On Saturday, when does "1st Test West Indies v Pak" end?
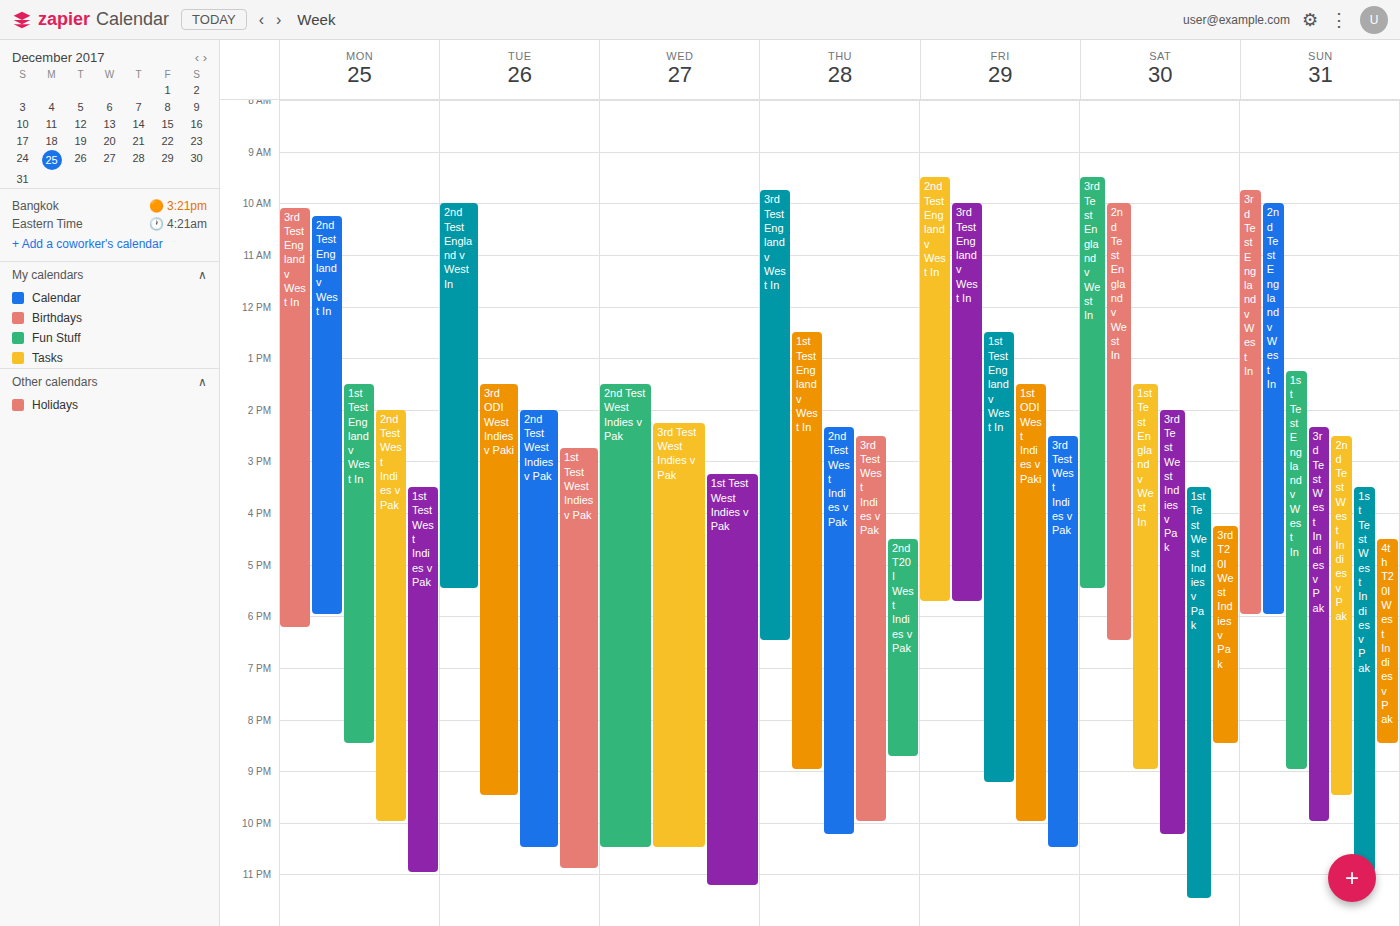
11:30 PM